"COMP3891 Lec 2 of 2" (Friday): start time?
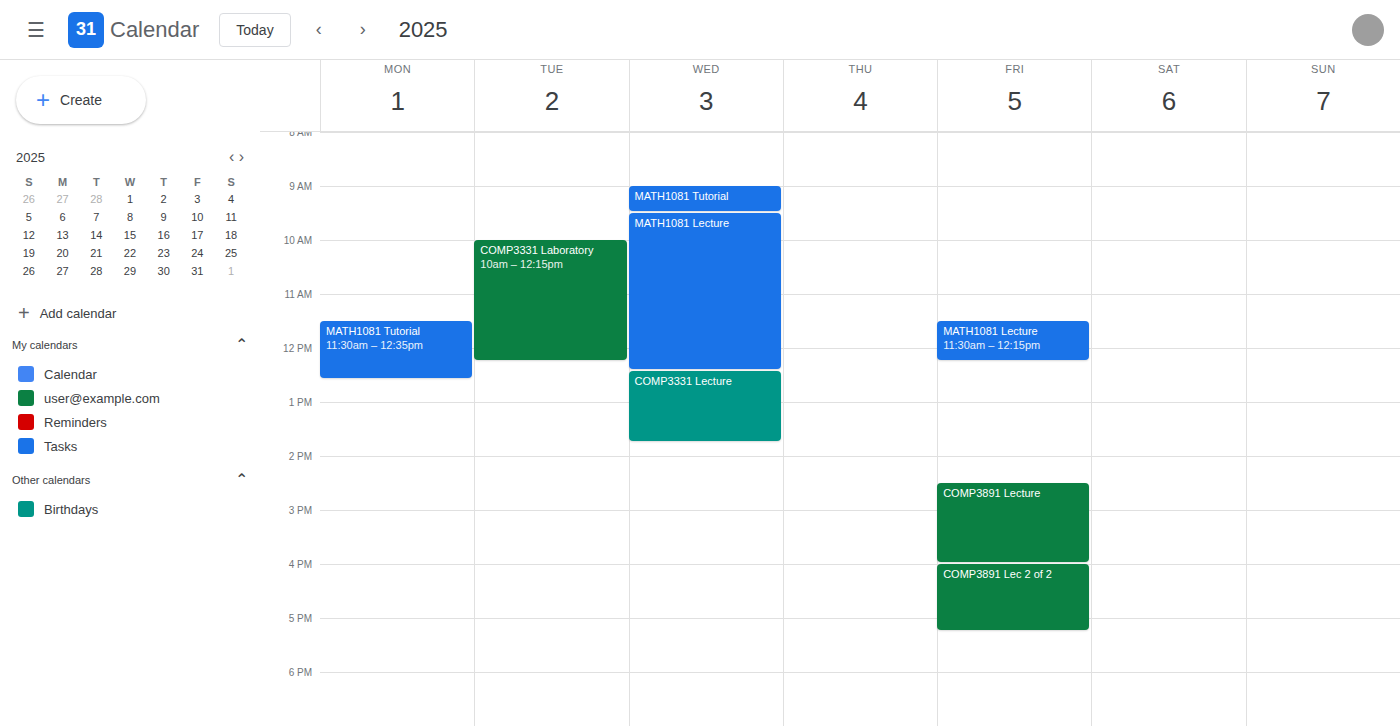
4:00 PM